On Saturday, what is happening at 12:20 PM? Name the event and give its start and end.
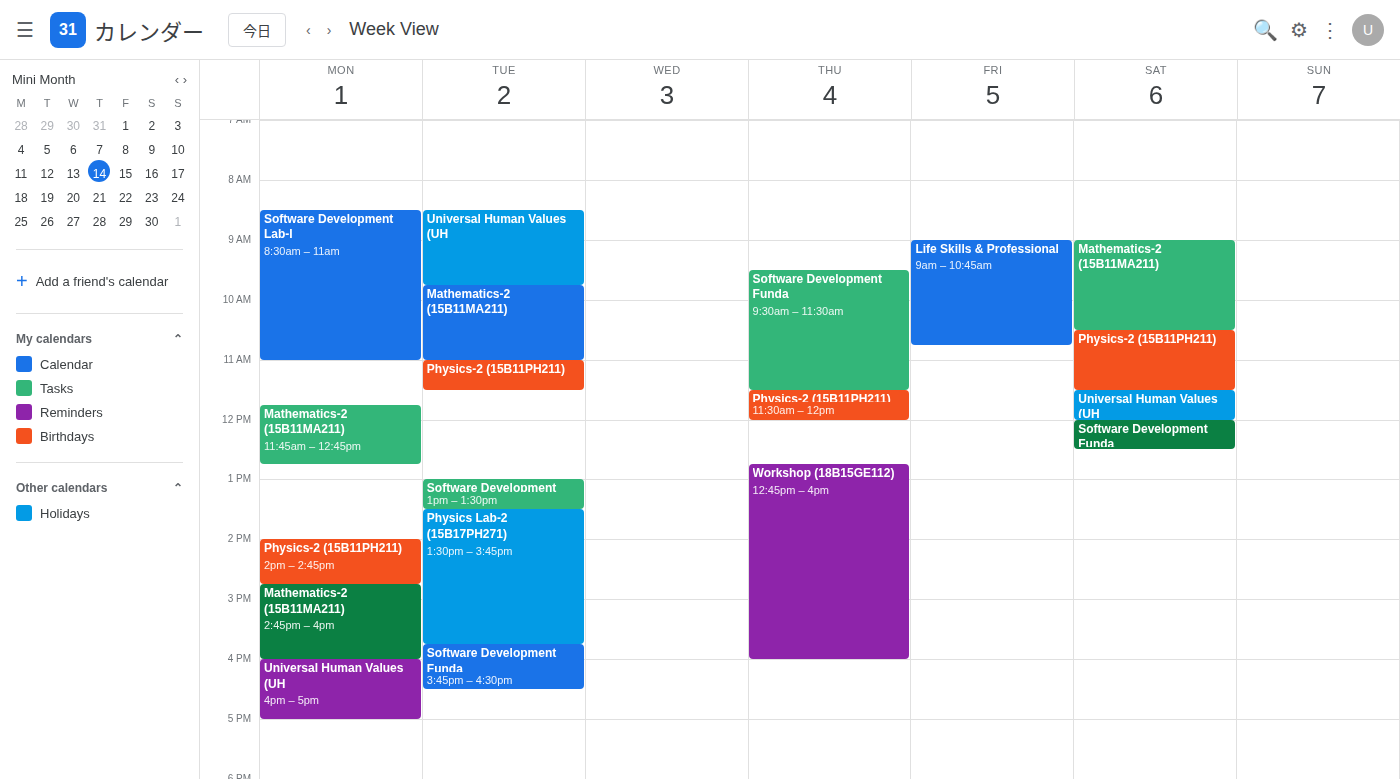
"Software Development Funda", 12:00 PM to 12:30 PM